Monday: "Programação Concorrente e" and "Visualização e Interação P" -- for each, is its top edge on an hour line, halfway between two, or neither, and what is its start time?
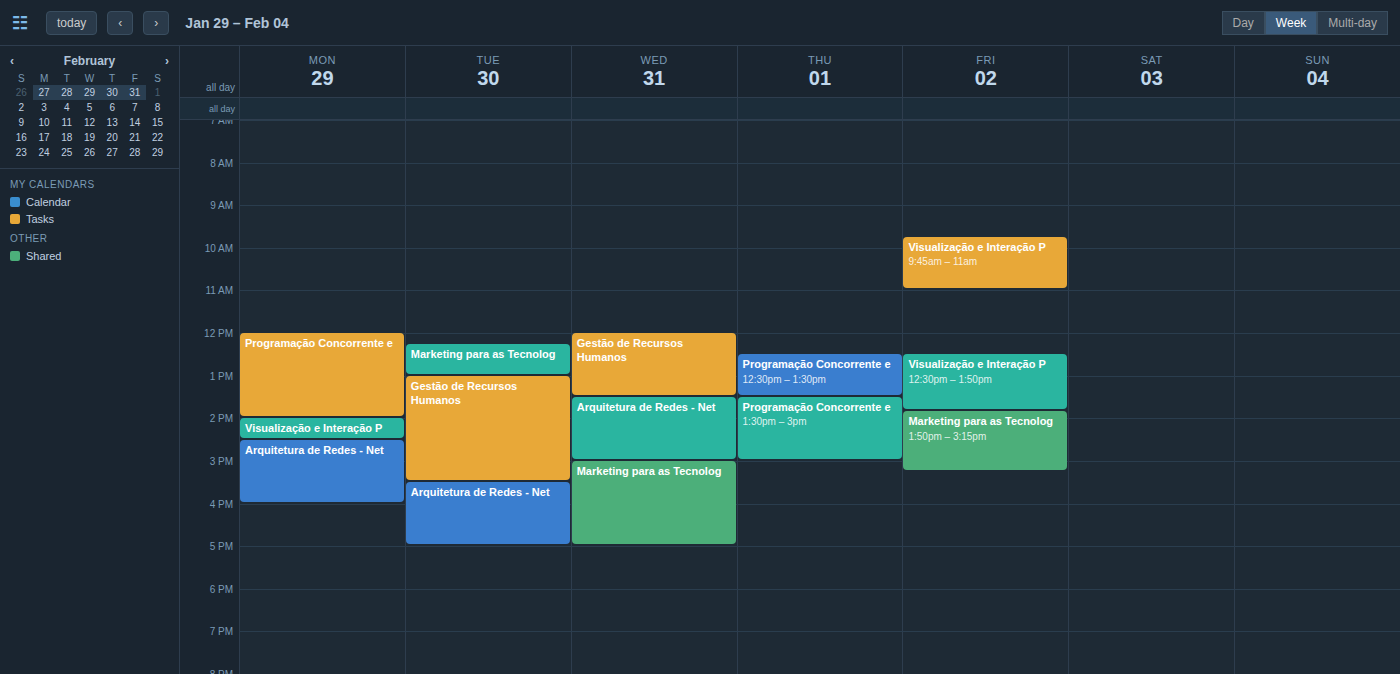
"Programação Concorrente e": 12:00 PM, exactly on the 12 PM line. "Visualização e Interação P": 2:00 PM, exactly on the 2 PM line.